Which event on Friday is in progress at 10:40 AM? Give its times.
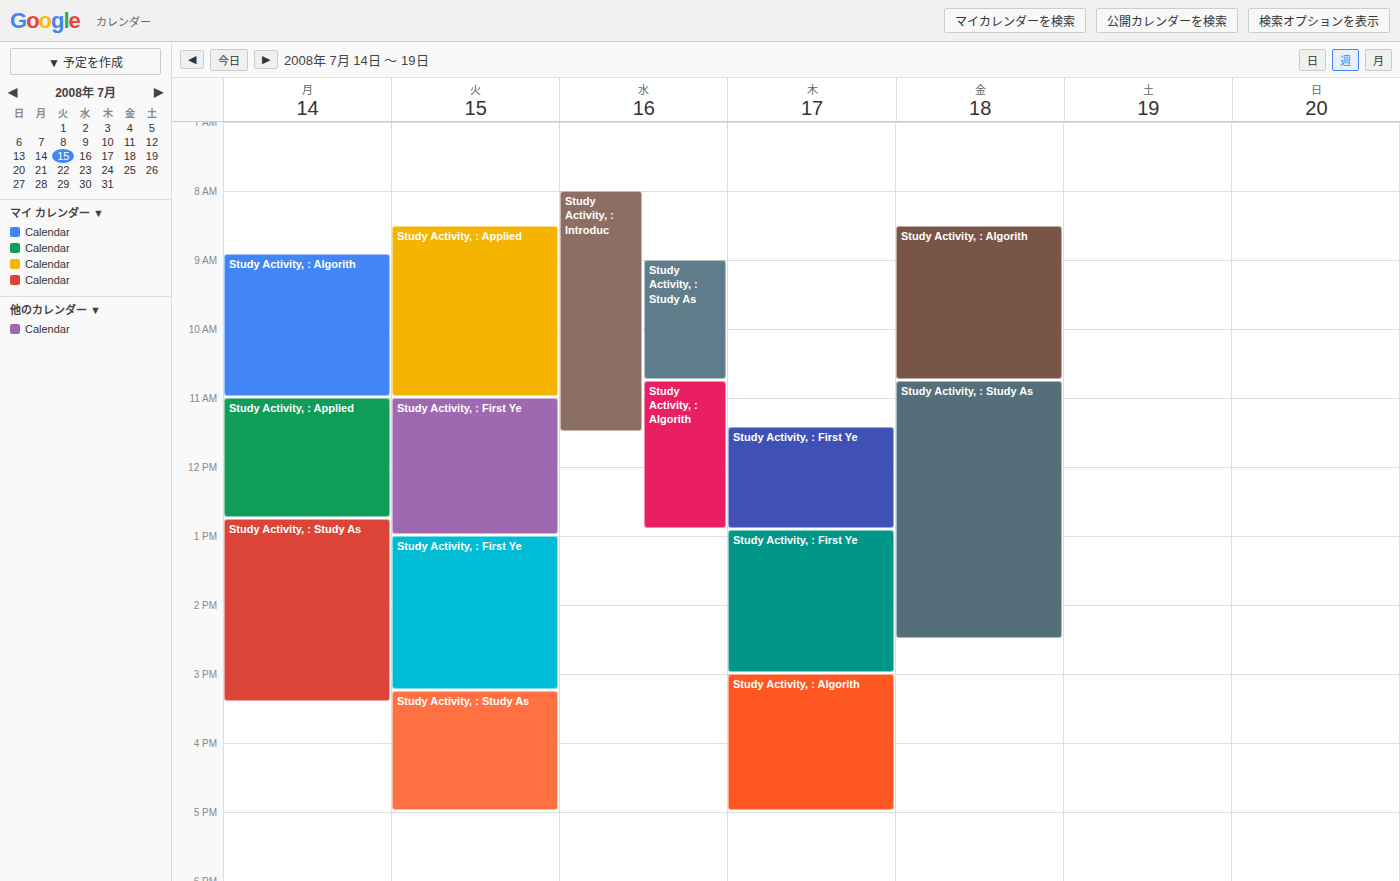
"Study Activity, : Algorith", 8:30 AM to 10:45 AM